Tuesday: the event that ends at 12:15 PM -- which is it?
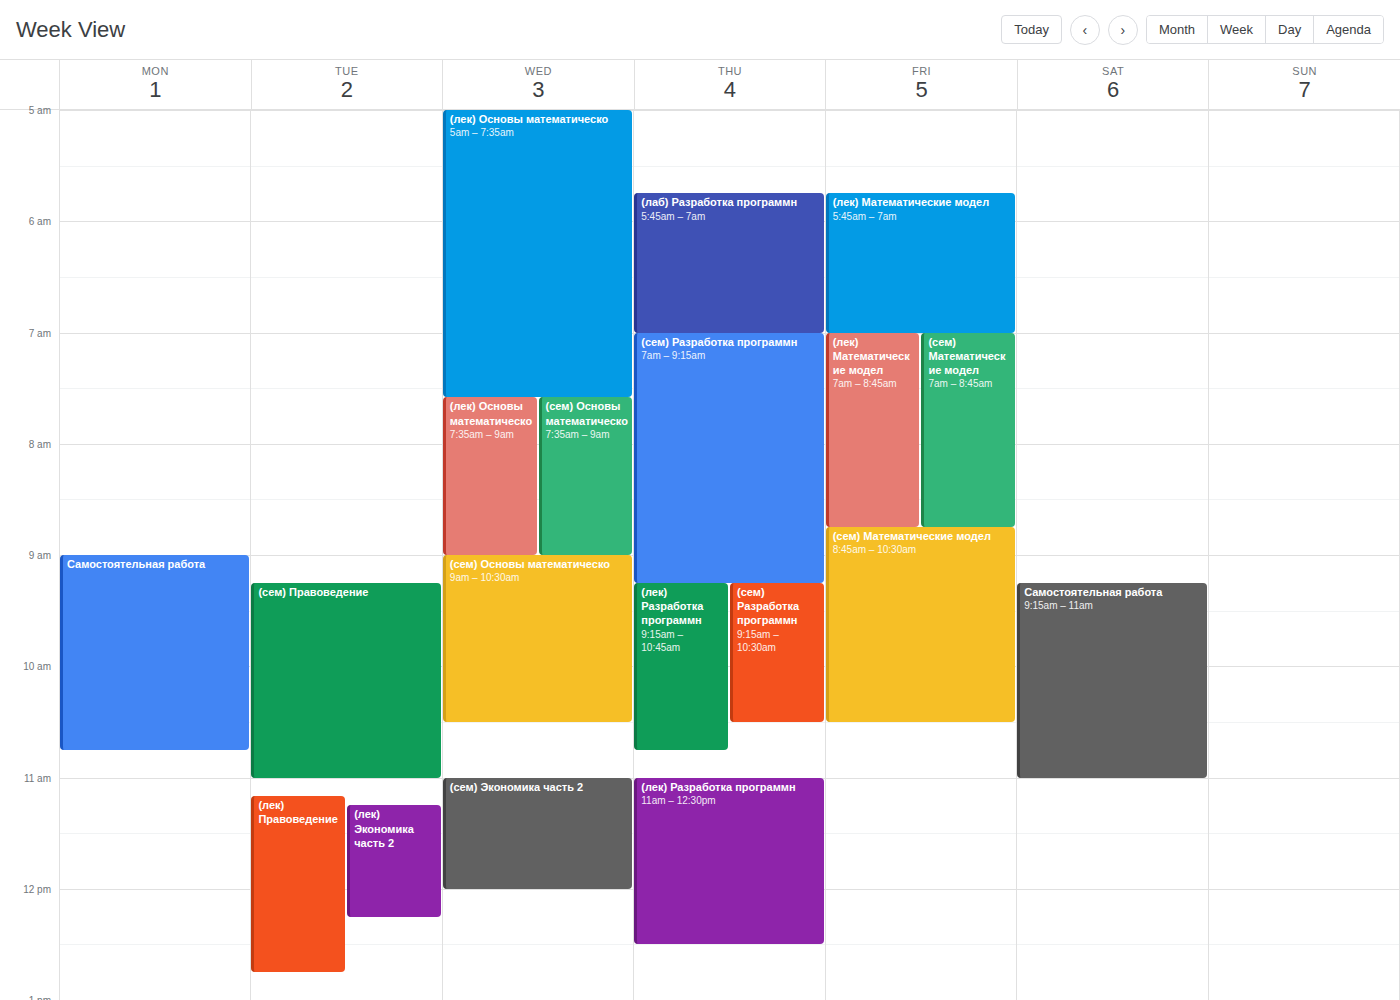
"(лек) Экономика часть 2"